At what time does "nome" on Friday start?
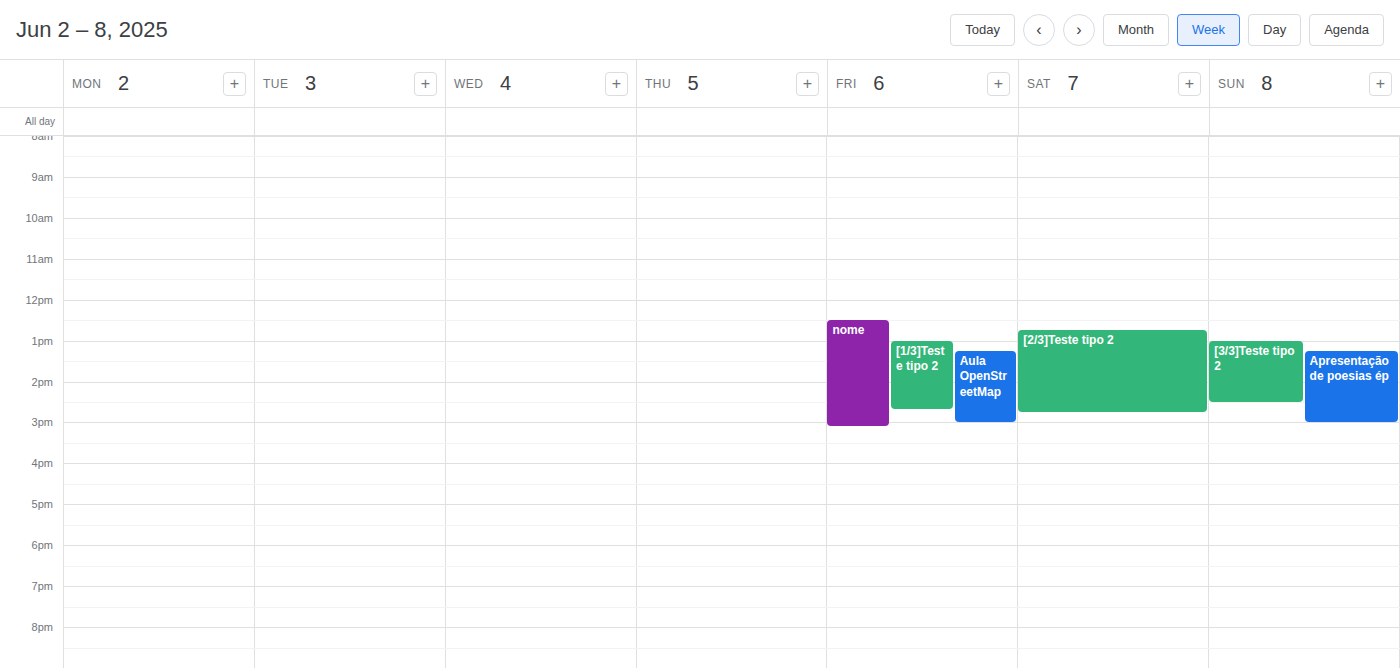
12:30 PM